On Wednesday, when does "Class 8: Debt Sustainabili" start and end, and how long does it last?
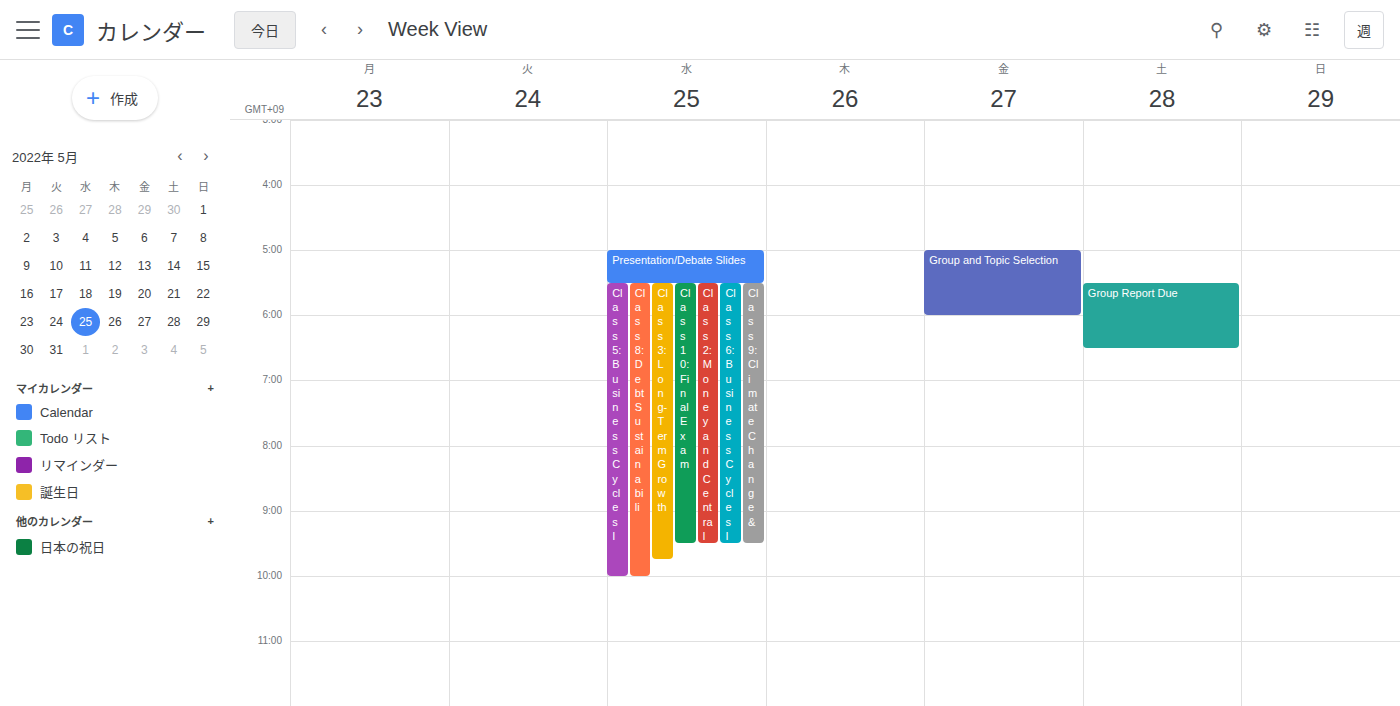
5:30 PM to 10:00 PM, 4 hours 30 minutes